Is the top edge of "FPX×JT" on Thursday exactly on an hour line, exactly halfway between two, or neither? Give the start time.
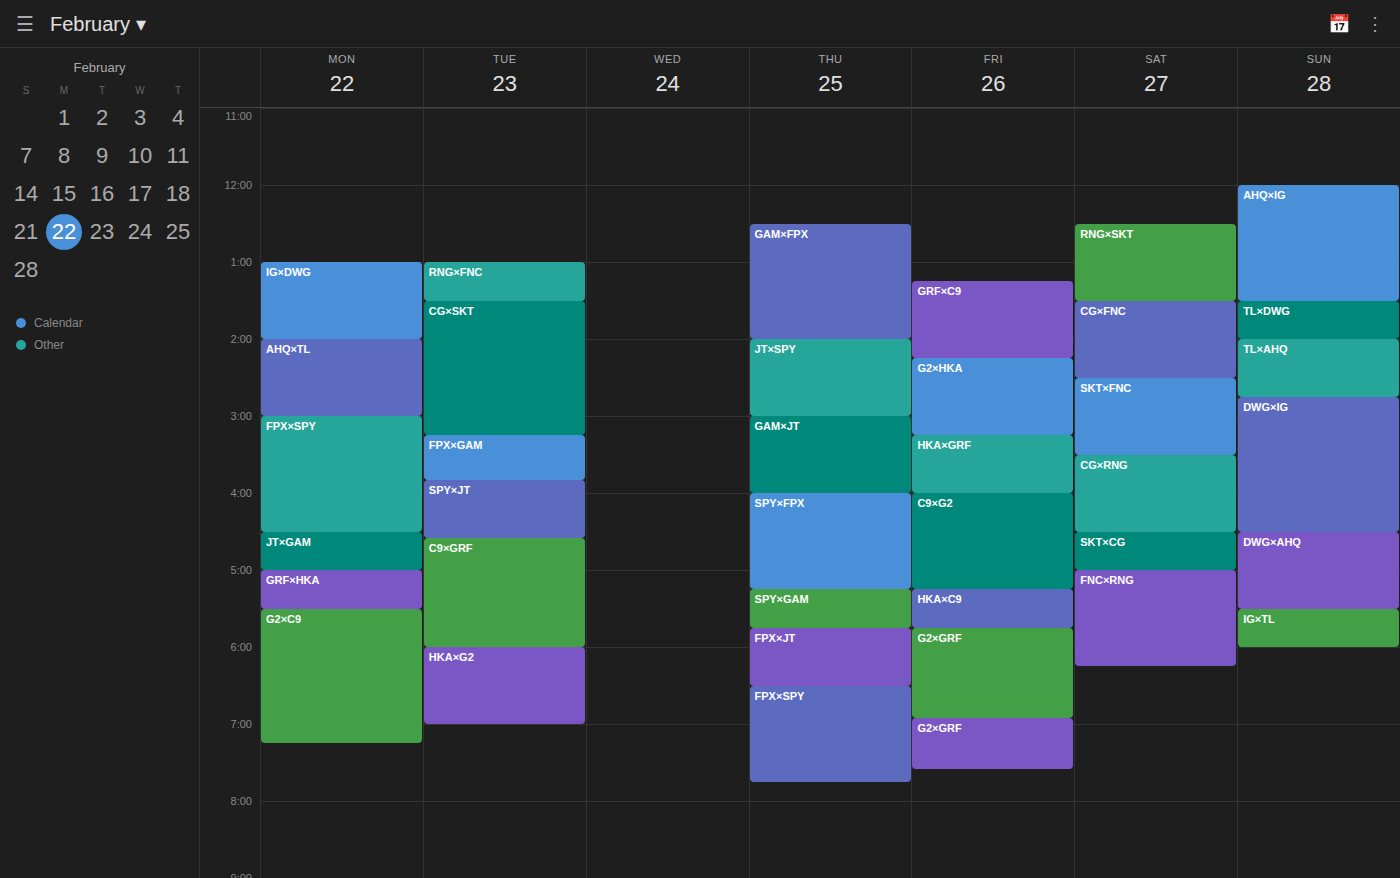
5:45 PM -- neither: three quarters of the way from the 5 PM line to the 6 PM line.